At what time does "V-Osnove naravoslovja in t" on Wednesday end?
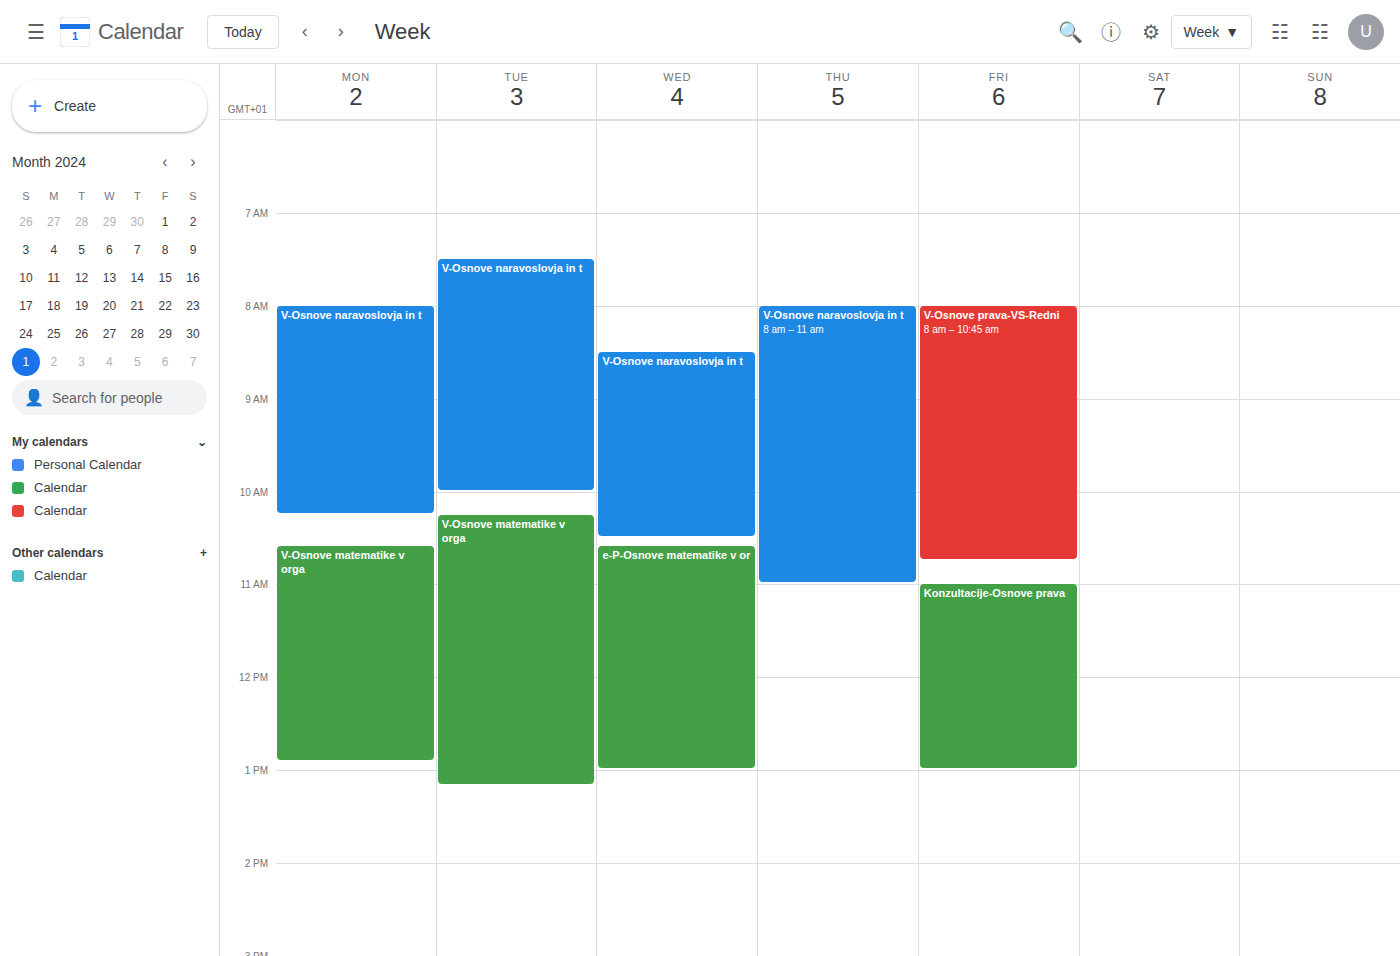
10:30